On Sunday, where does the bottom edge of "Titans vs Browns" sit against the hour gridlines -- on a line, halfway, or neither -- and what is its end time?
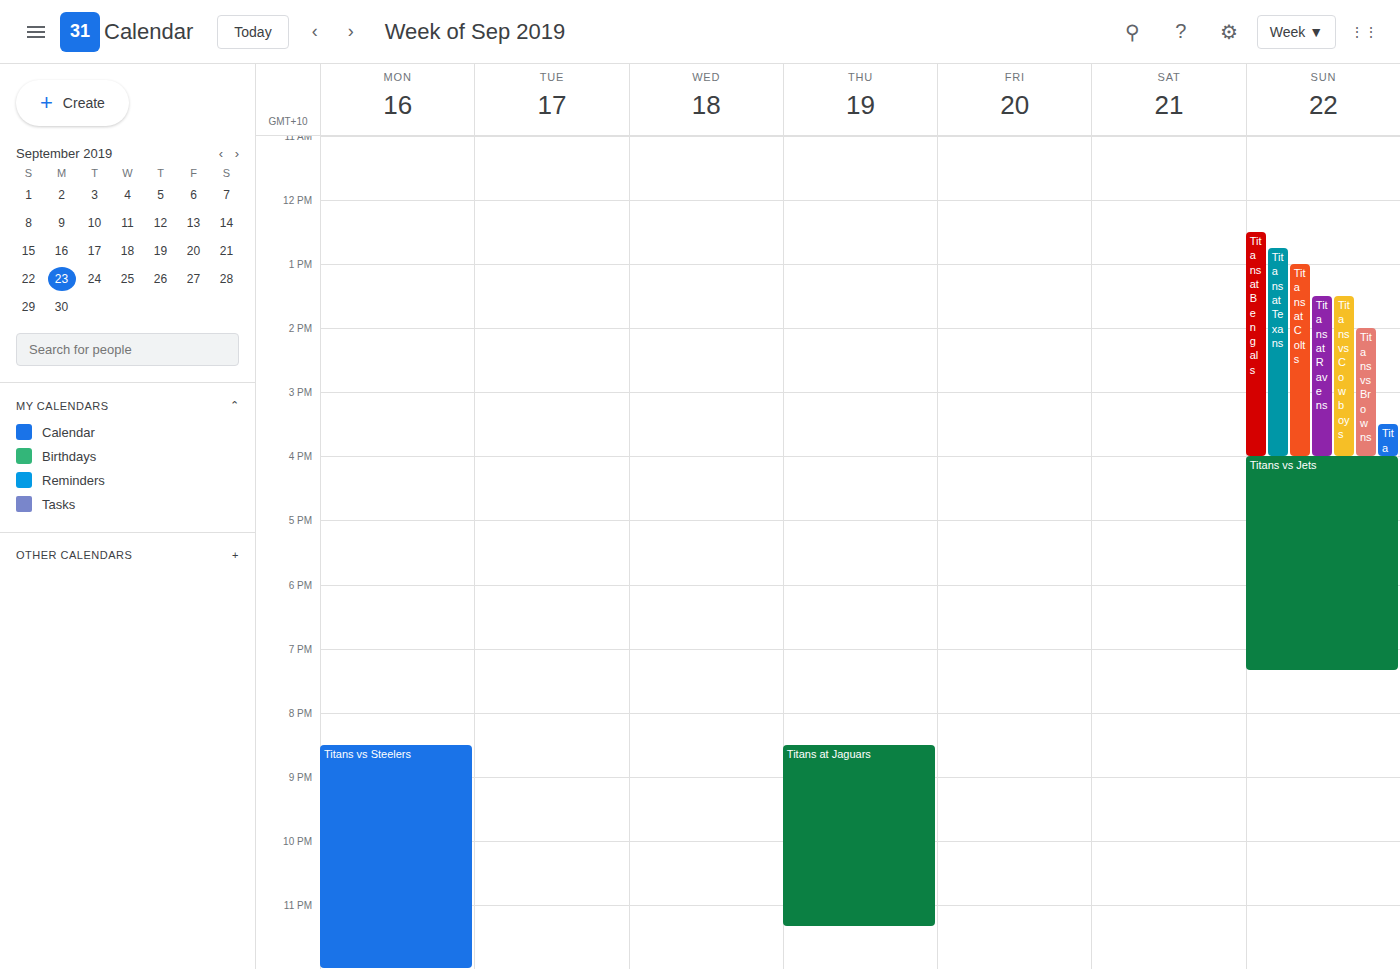
4:00 PM -- exactly on the 4 PM line.